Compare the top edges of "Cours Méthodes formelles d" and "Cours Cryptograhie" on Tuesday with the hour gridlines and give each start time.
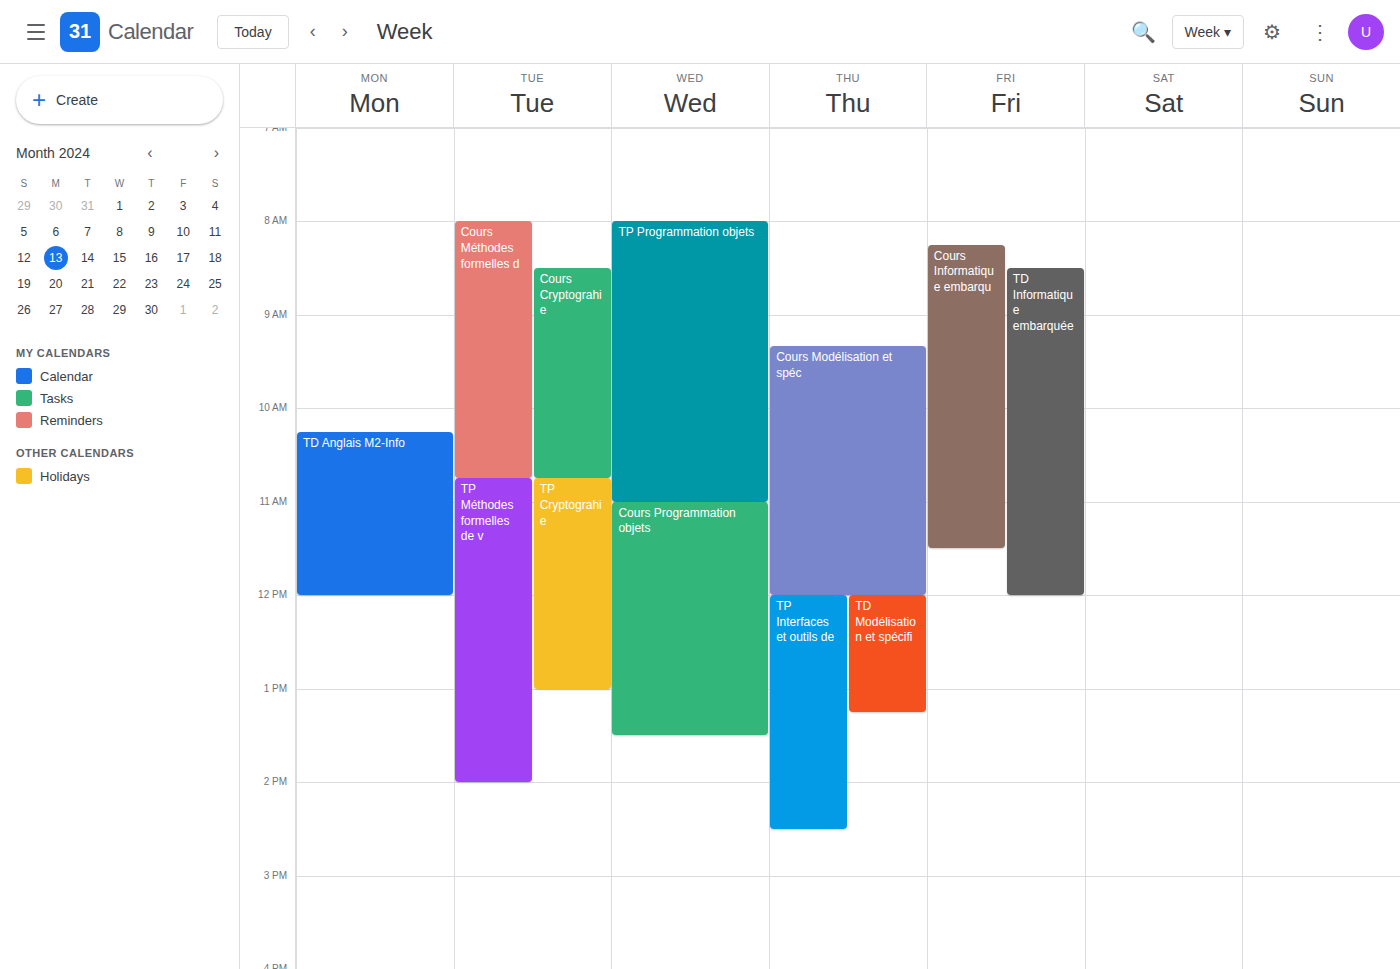
"Cours Méthodes formelles d": 8:00 AM, exactly on the 8 AM line. "Cours Cryptograhie": 8:30 AM, halfway between the 8 AM and 9 AM lines.